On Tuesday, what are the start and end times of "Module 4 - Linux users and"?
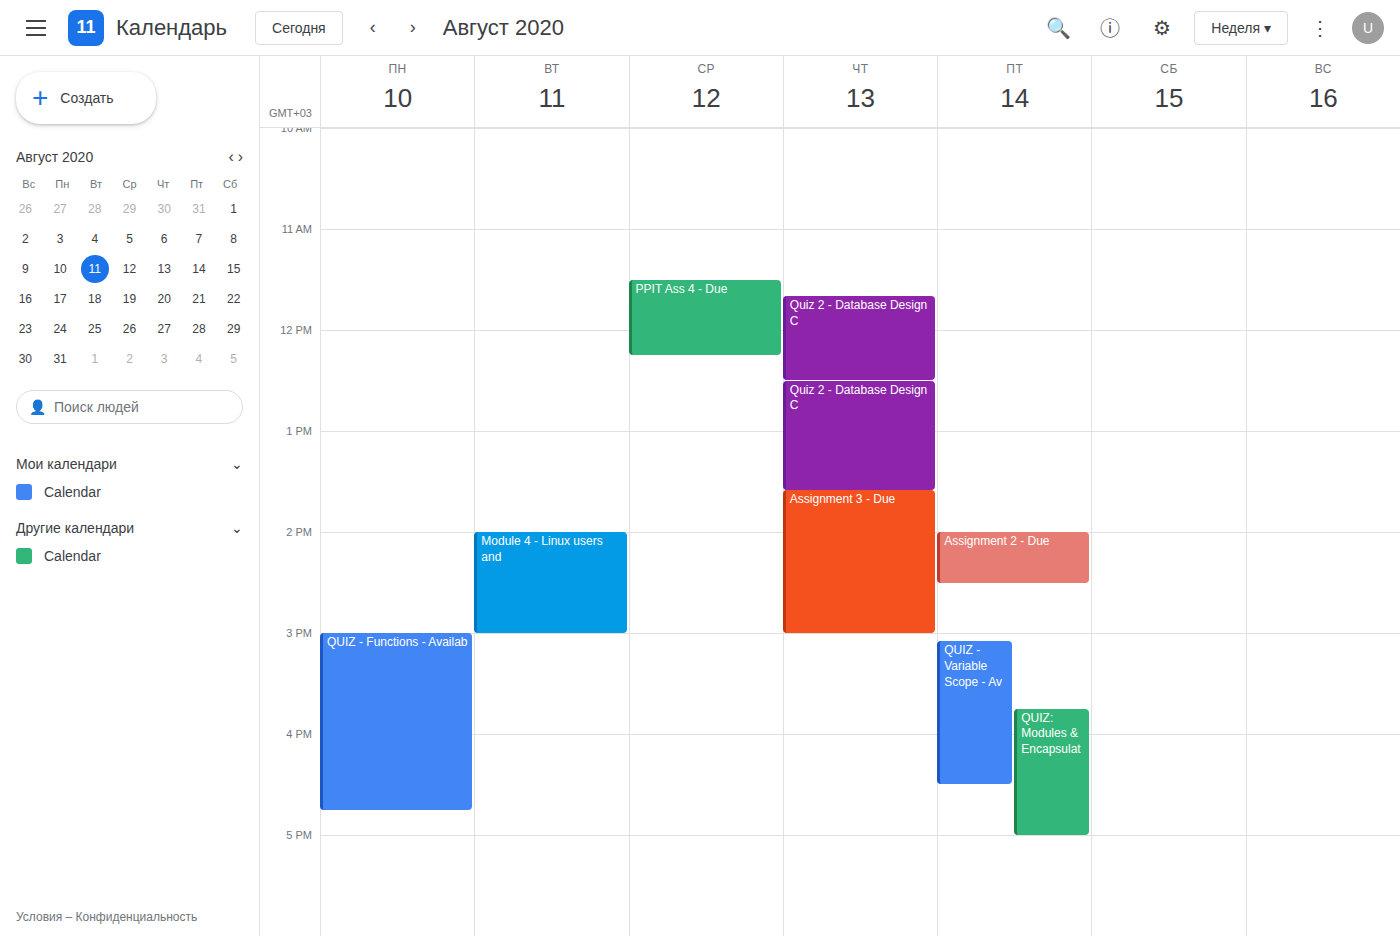
2:00 PM to 3:00 PM